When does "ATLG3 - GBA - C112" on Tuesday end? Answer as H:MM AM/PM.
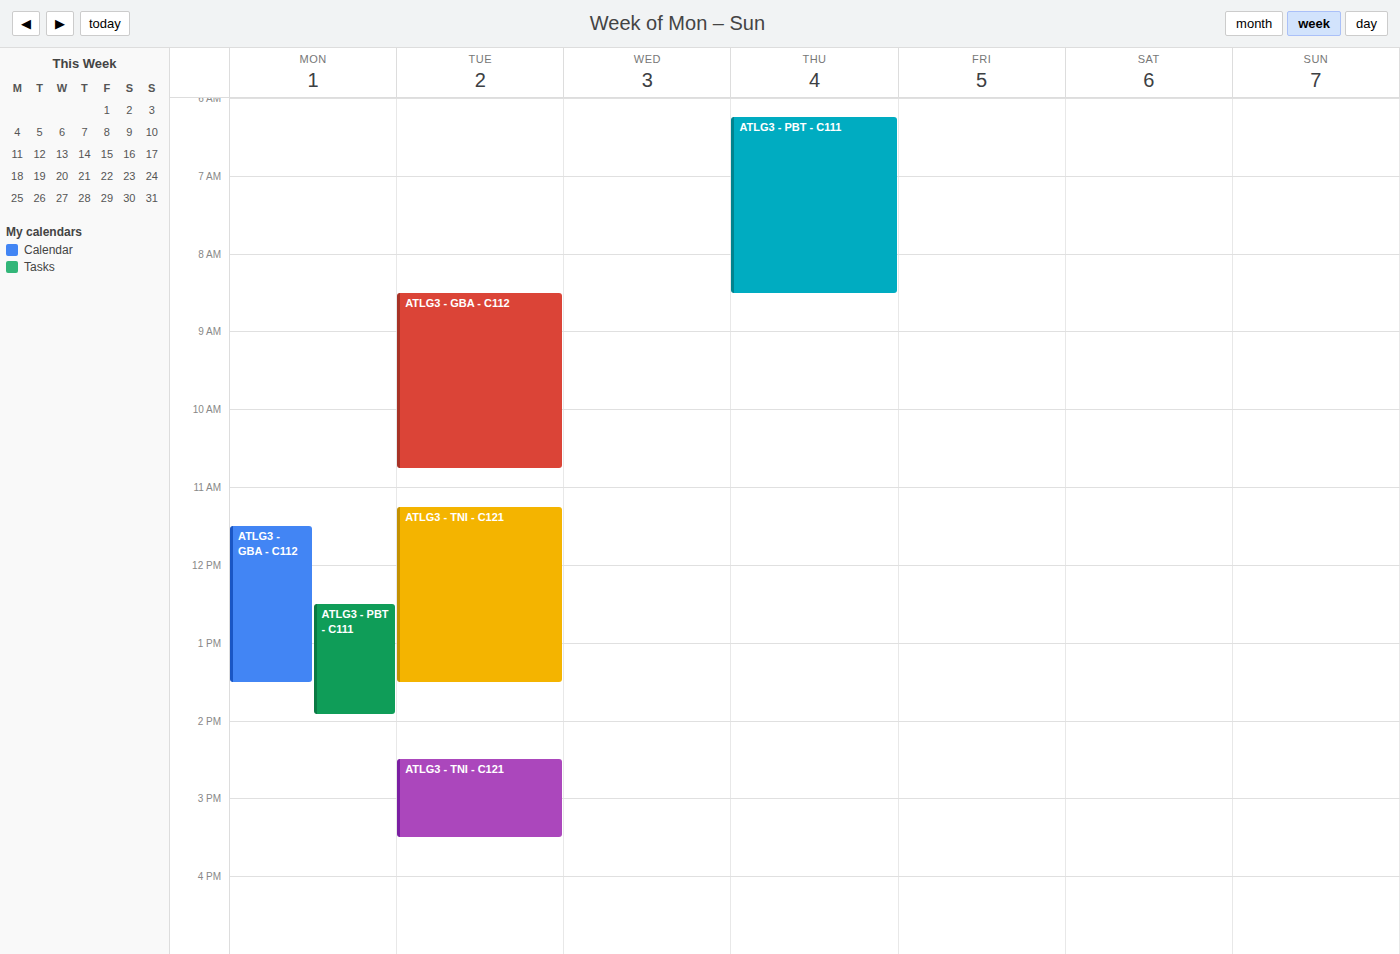
10:45 AM